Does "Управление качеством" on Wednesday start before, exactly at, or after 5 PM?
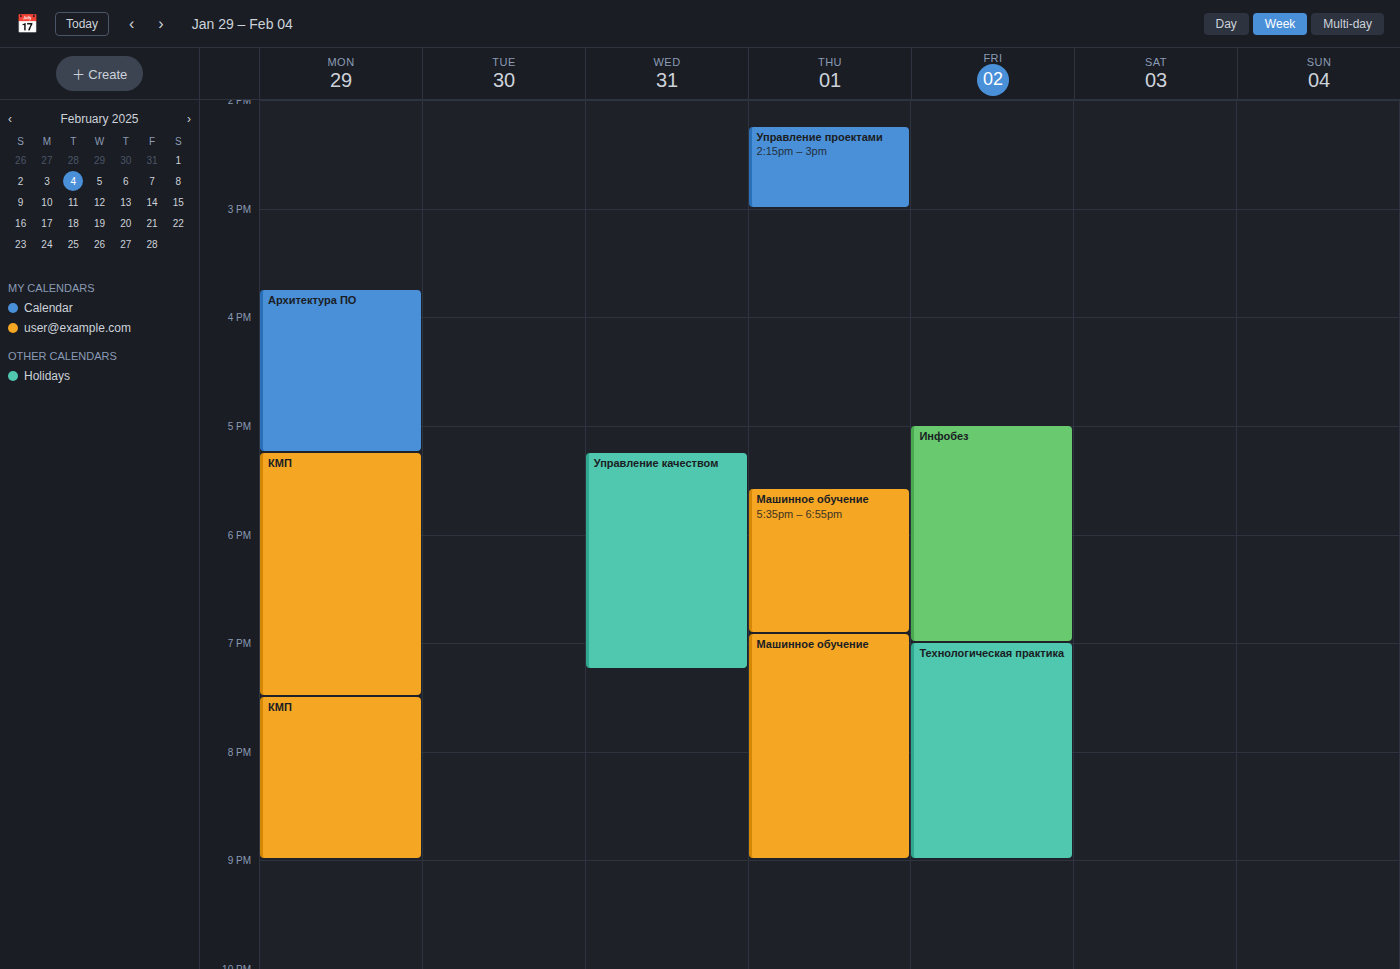
5:15 PM -- after 5 PM, 15 minutes below the 5 PM line.